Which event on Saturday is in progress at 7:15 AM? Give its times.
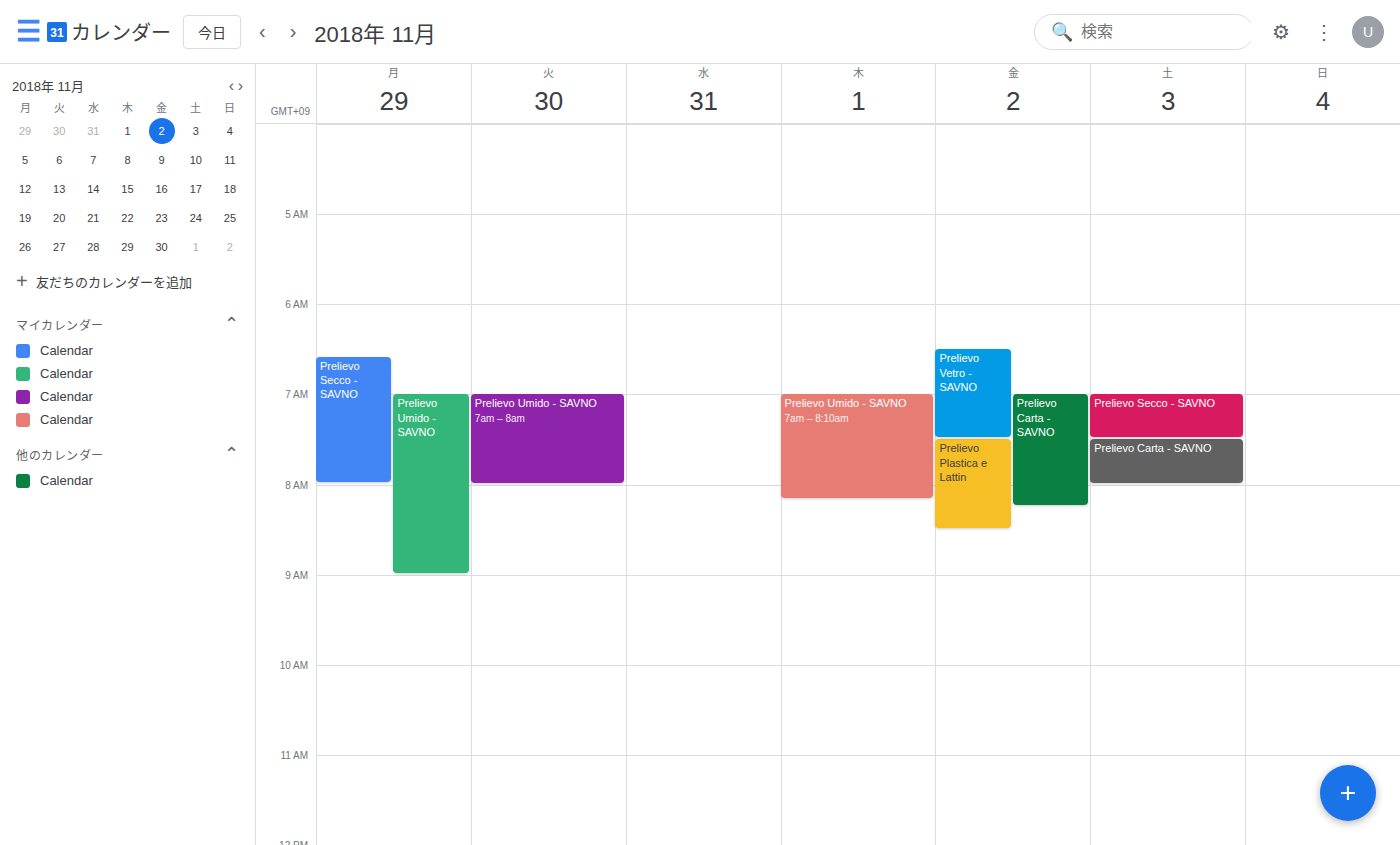
"Prelievo Secco - SAVNO", 7:00 AM to 7:30 AM